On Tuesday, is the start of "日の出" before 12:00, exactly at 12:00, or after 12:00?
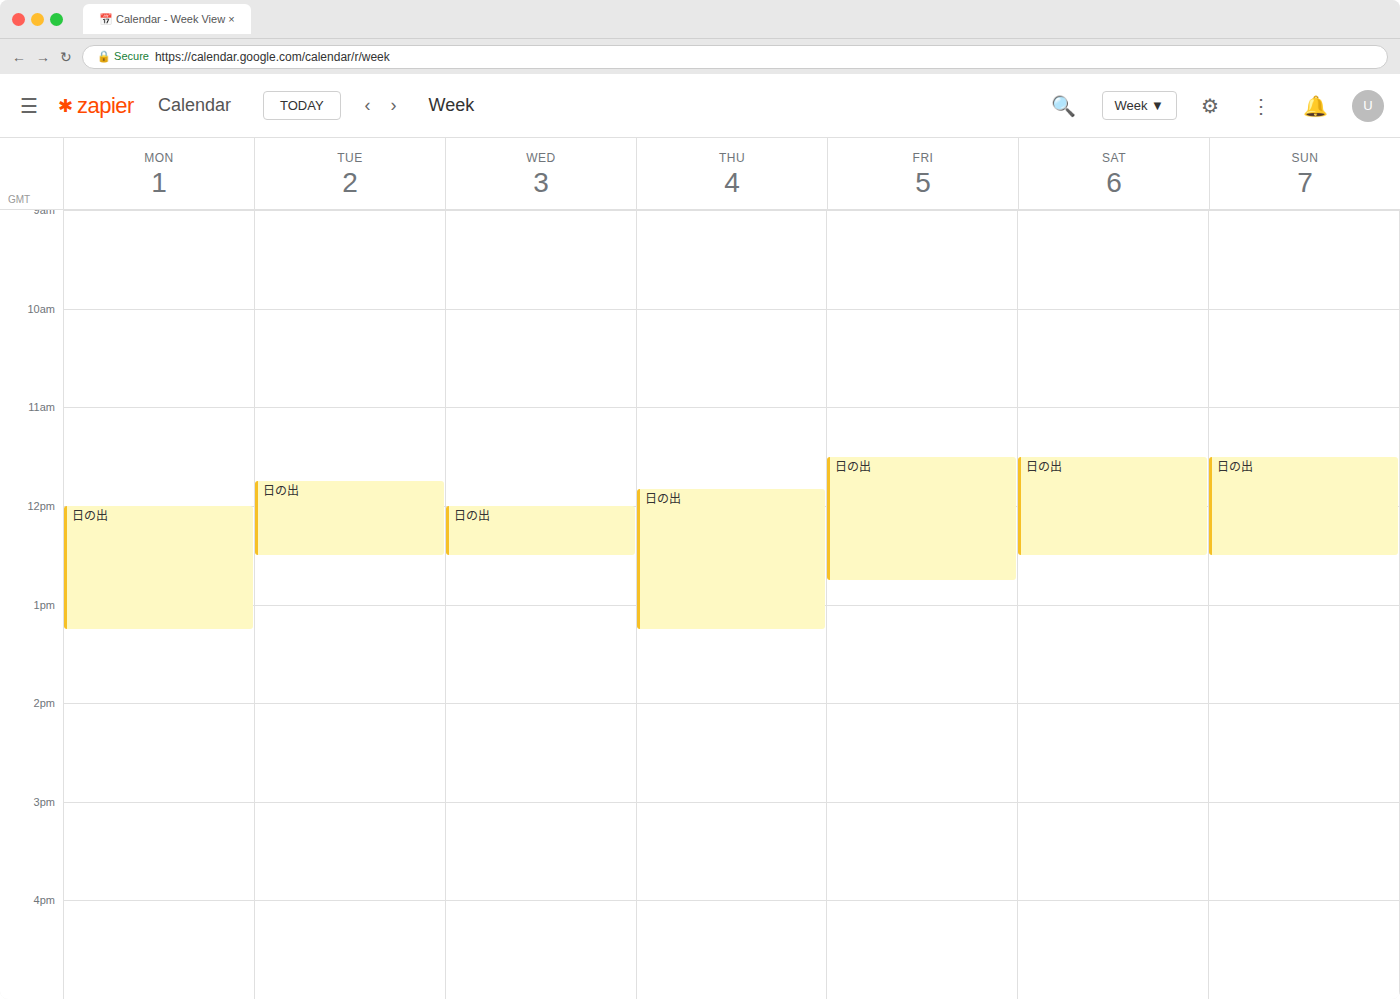
11:45 -- before 12:00, 15 minutes above the 12:00 line.